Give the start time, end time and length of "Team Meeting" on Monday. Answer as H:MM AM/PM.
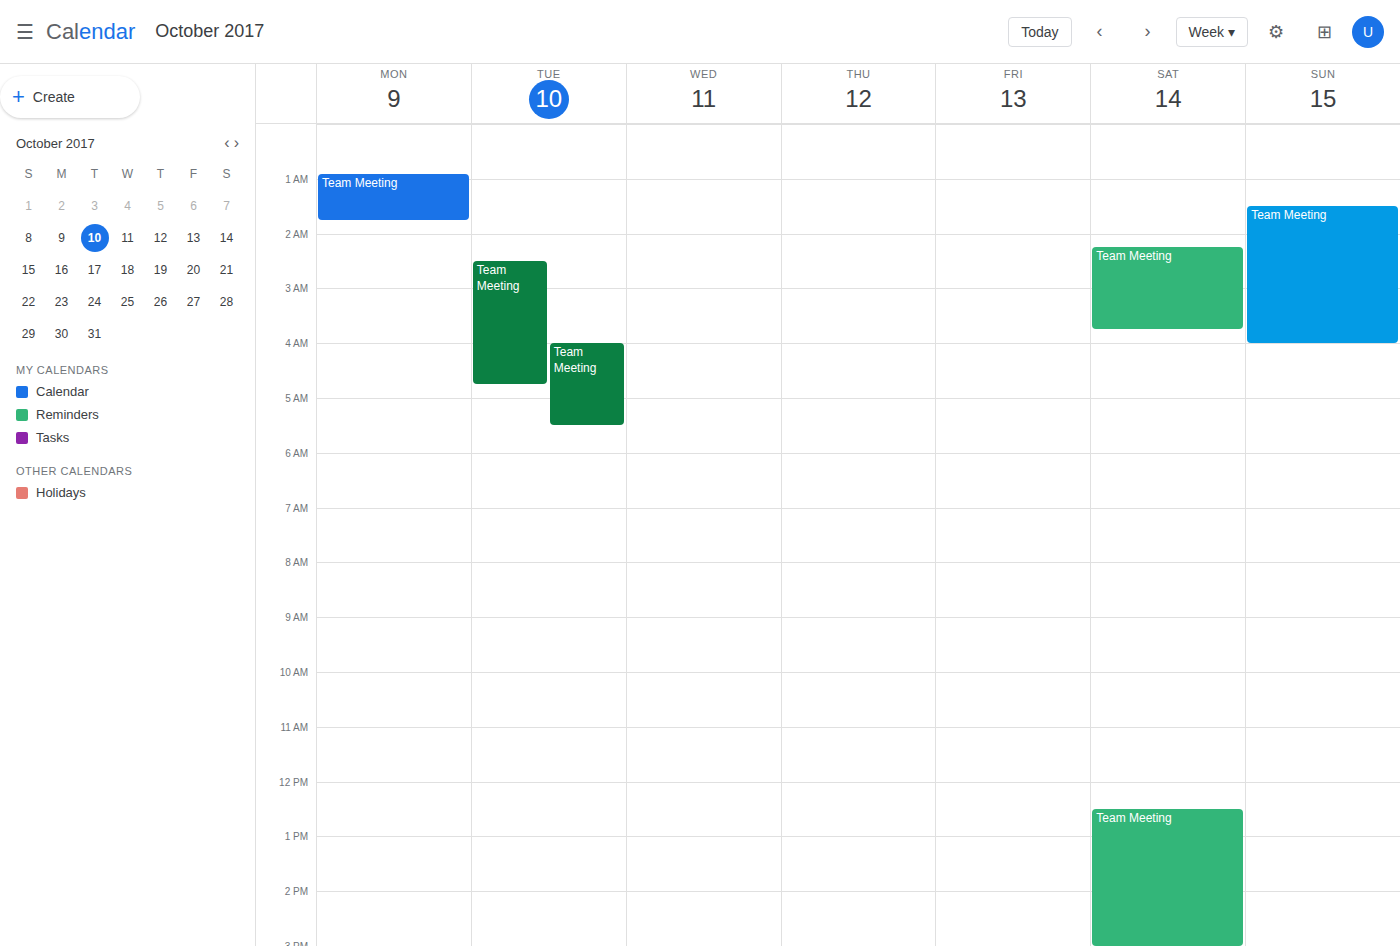
12:55 AM to 1:45 AM, 50 minutes